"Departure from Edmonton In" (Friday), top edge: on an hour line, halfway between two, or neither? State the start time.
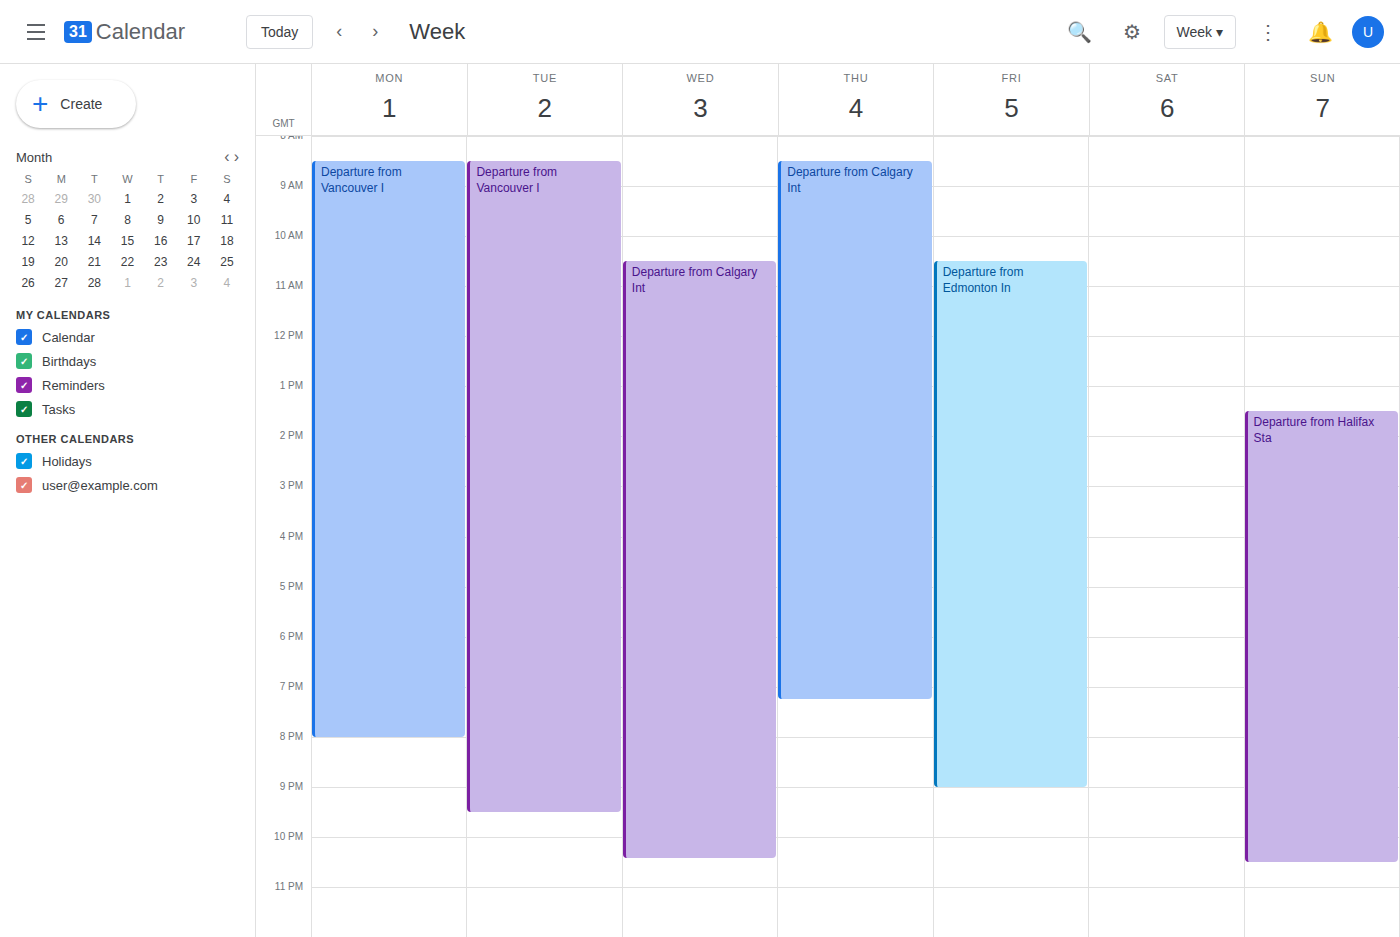
10:30 AM -- halfway between the 10 AM and 11 AM lines.